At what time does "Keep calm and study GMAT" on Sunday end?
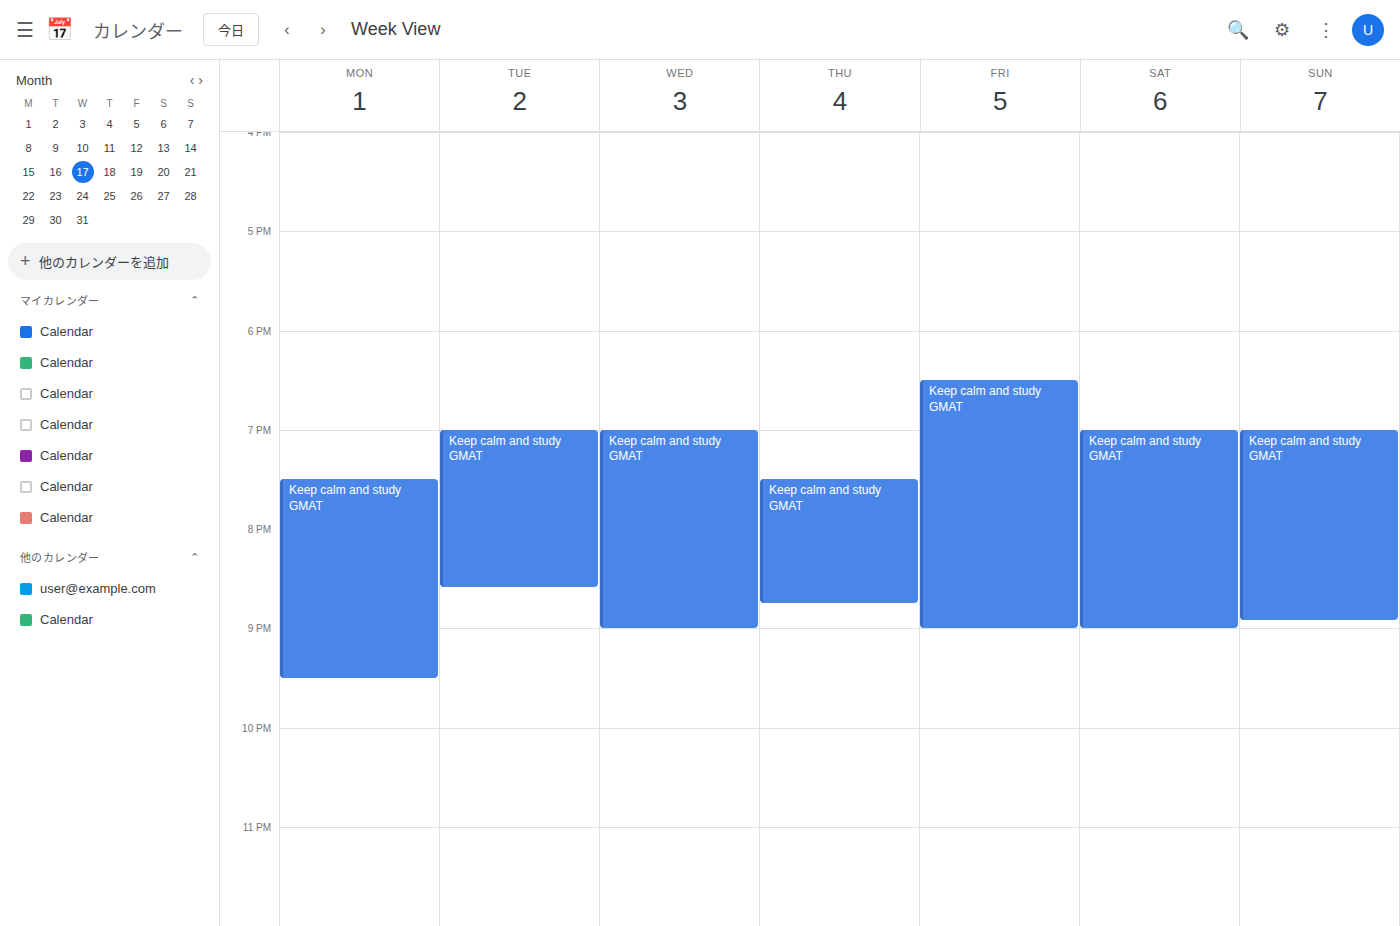
8:55 PM